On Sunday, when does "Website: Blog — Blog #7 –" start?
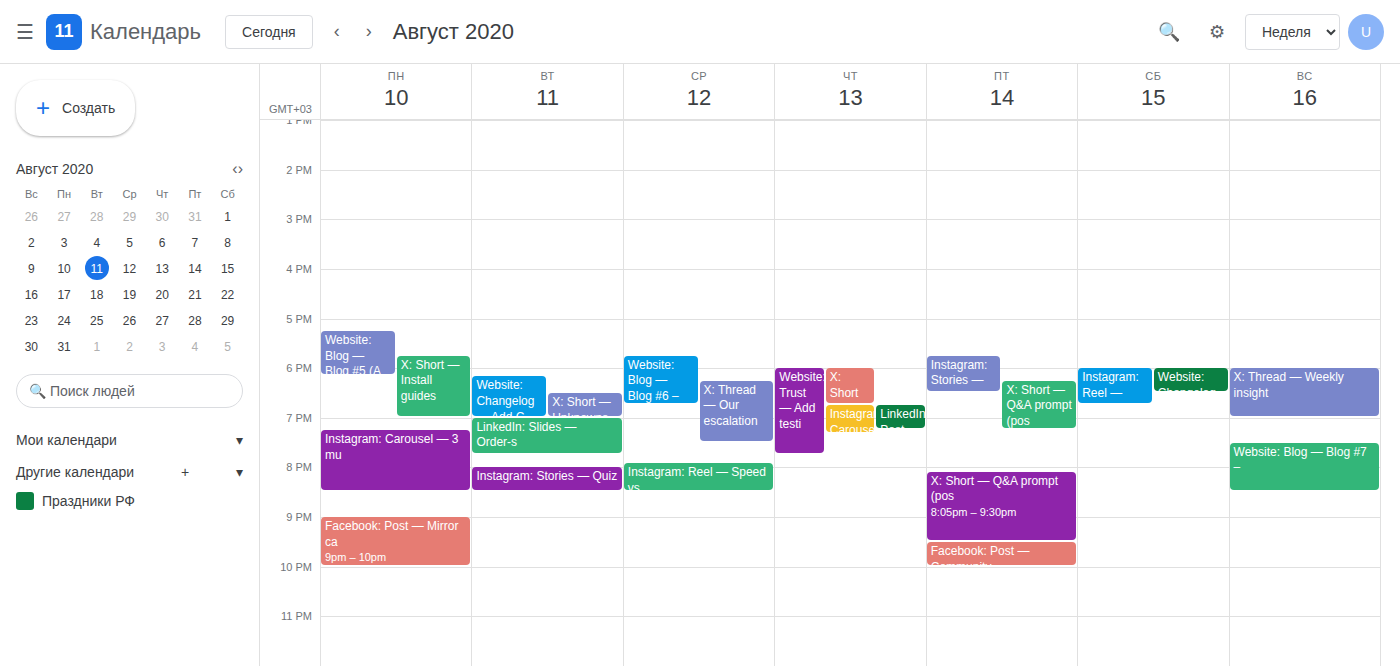
7:30 PM